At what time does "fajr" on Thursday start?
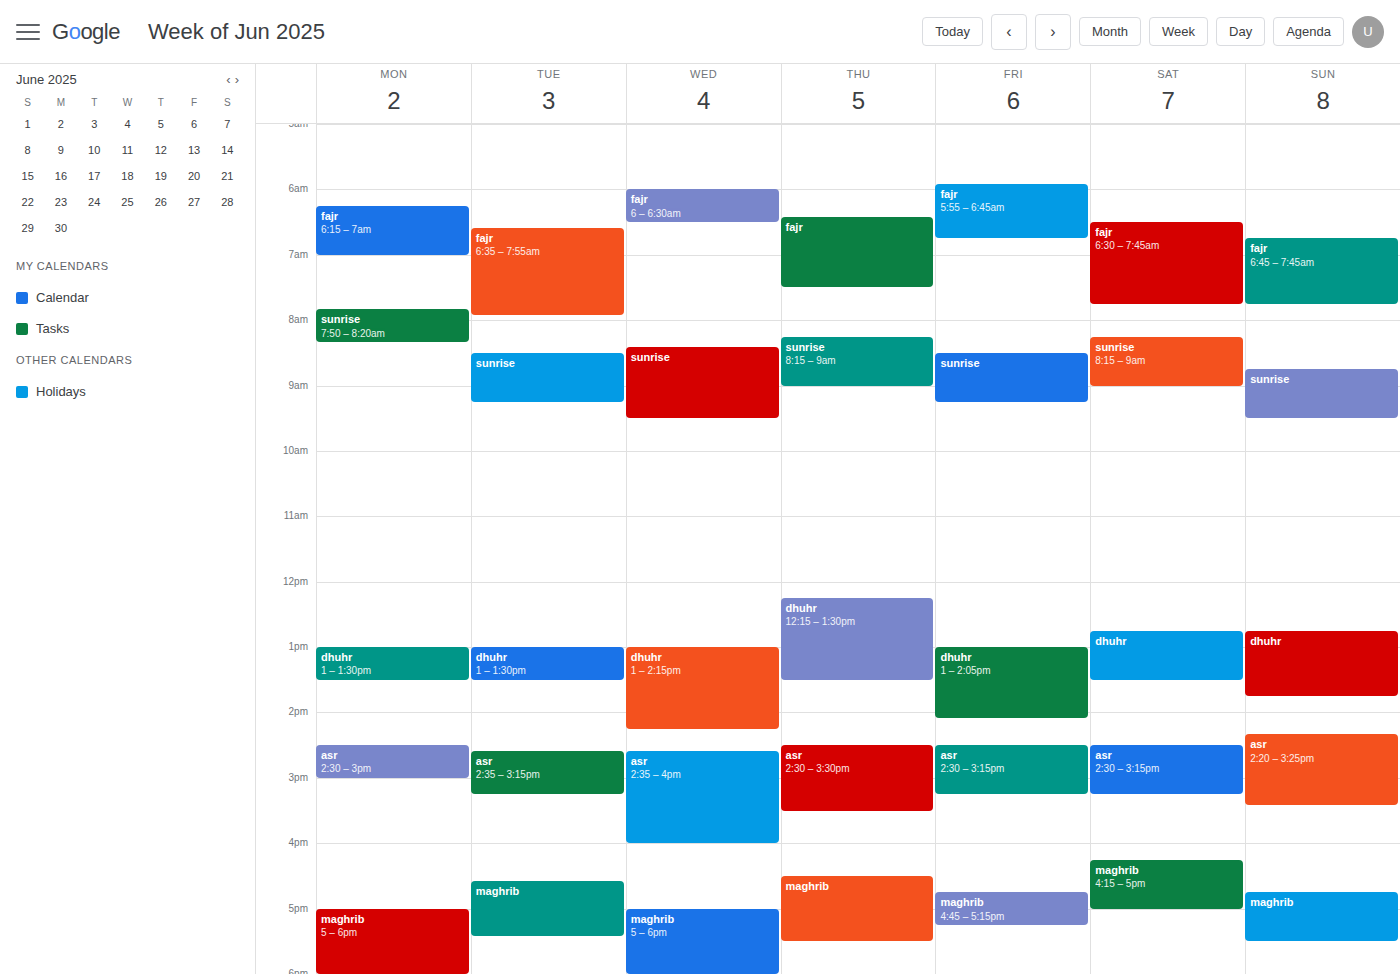
6:25 AM